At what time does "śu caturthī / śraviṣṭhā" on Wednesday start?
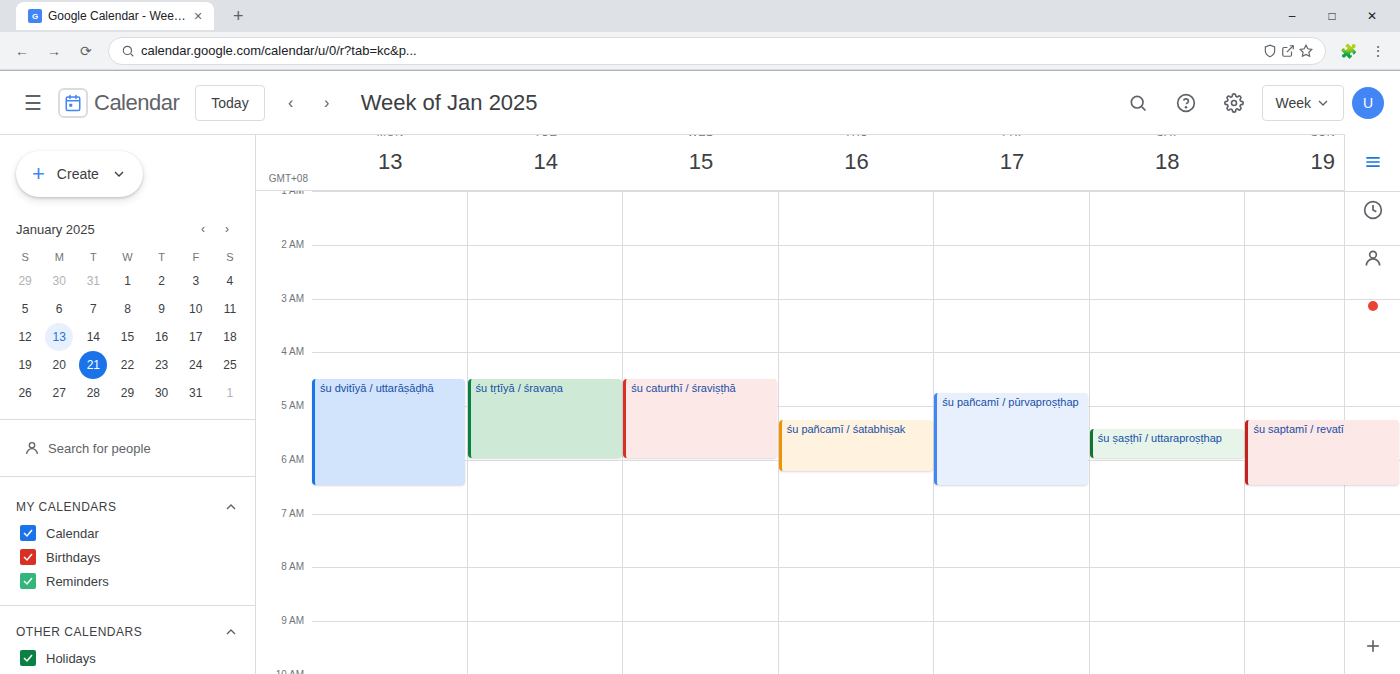
04:30